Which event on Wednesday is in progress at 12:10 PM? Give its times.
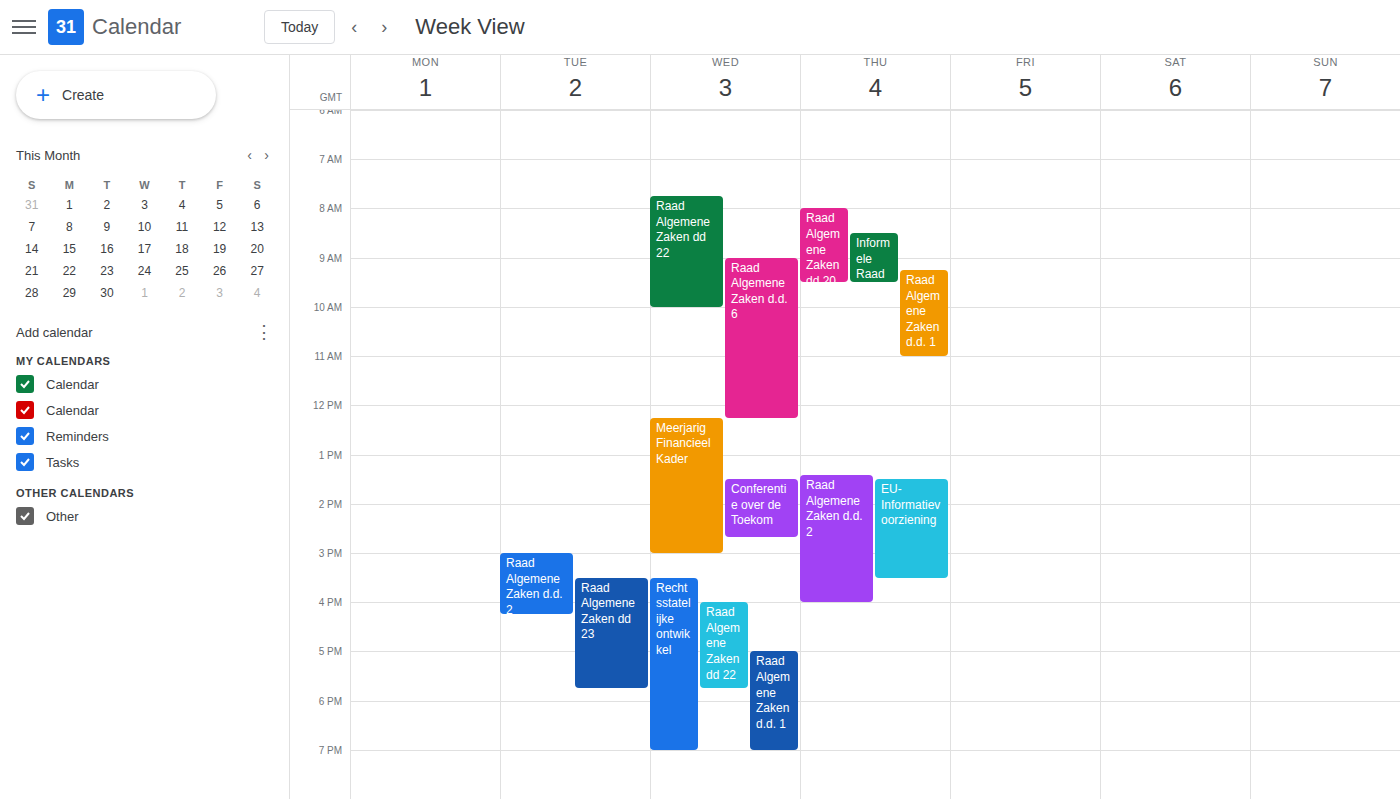
"Raad Algemene Zaken d.d. 6", 9:00 AM to 12:15 PM